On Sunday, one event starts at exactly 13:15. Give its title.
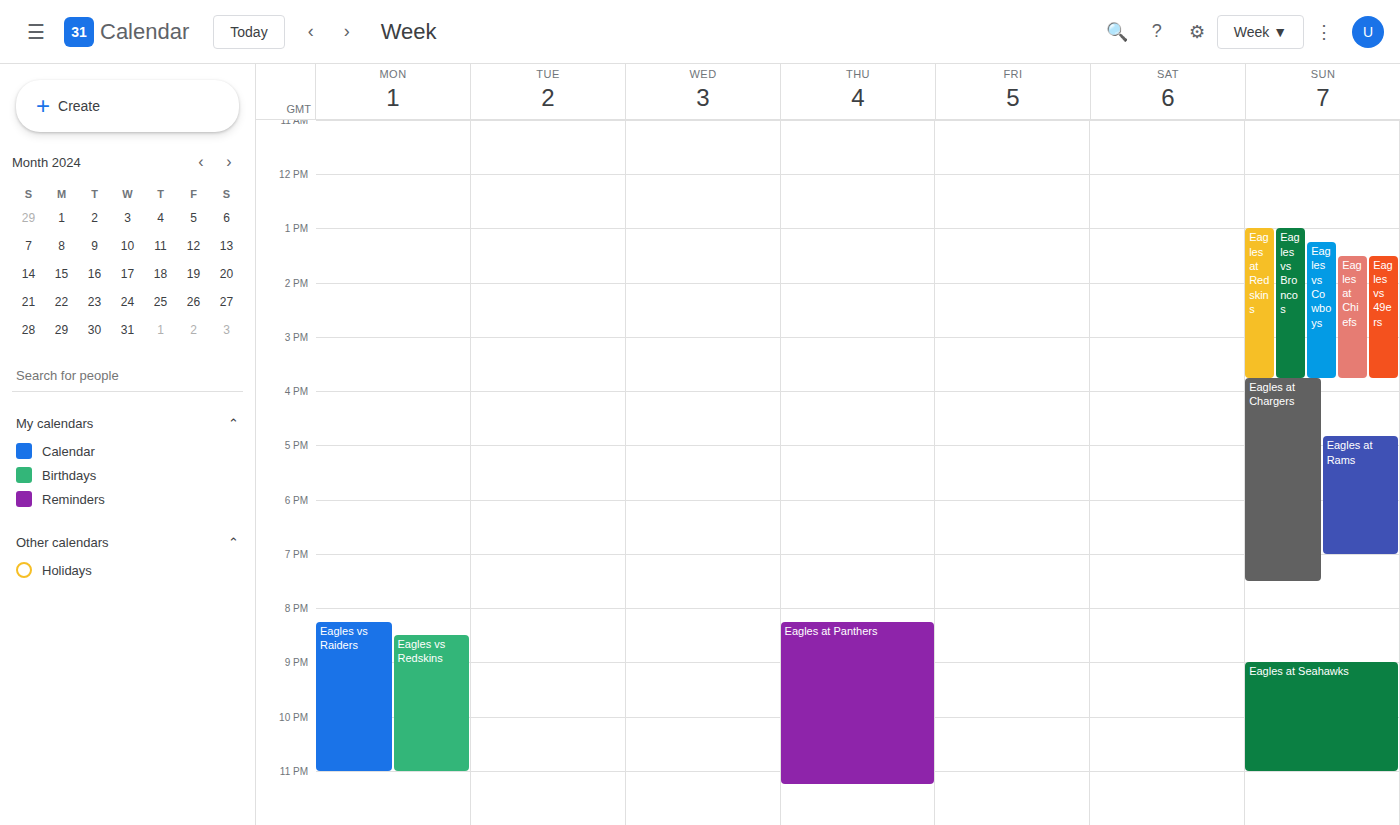
"Eagles vs Cowboys"